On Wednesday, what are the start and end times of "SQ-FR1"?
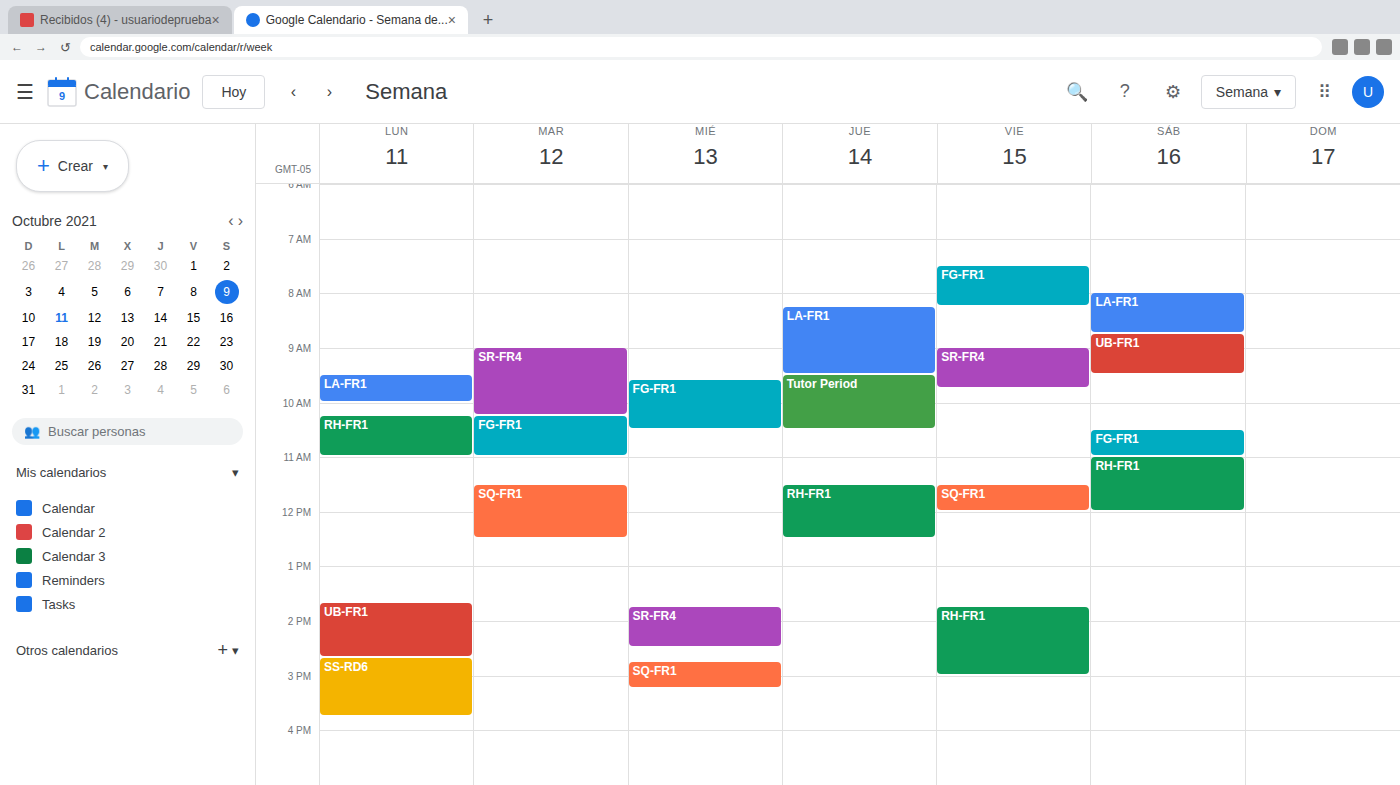
2:45 PM to 3:15 PM